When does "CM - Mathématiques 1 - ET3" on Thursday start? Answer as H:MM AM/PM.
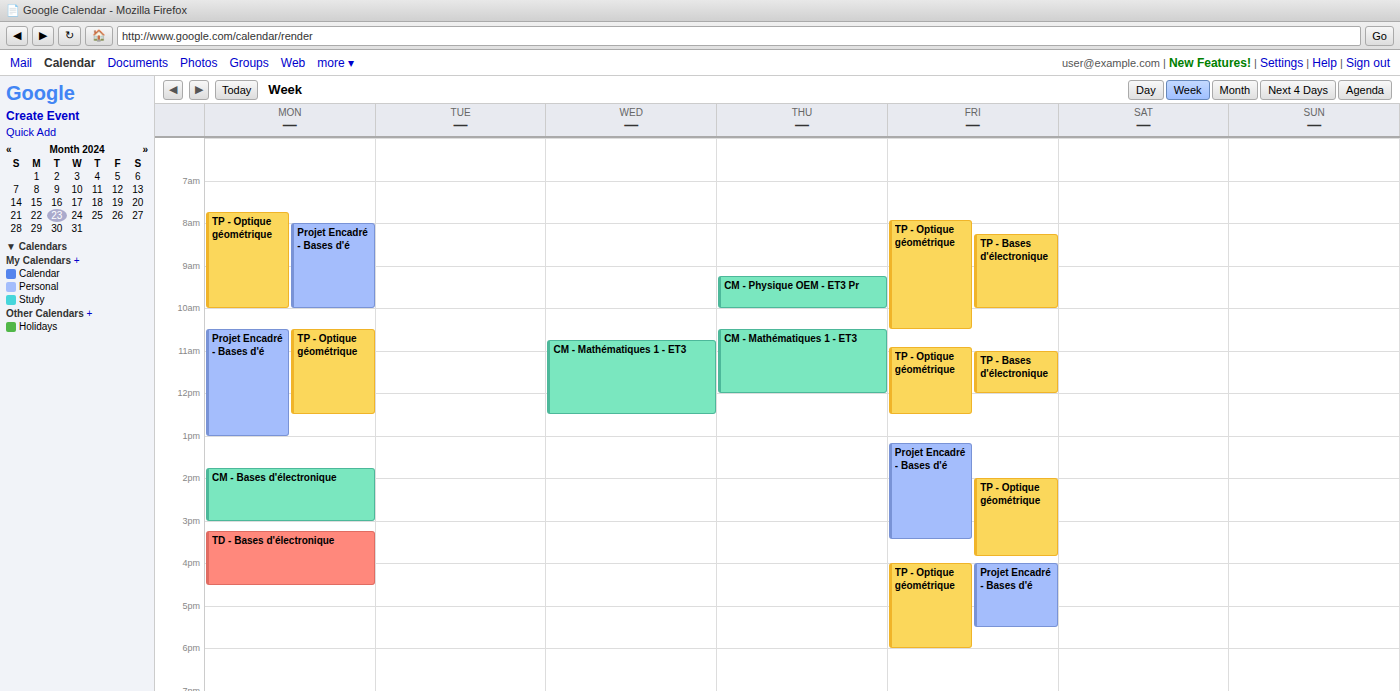
10:30 AM